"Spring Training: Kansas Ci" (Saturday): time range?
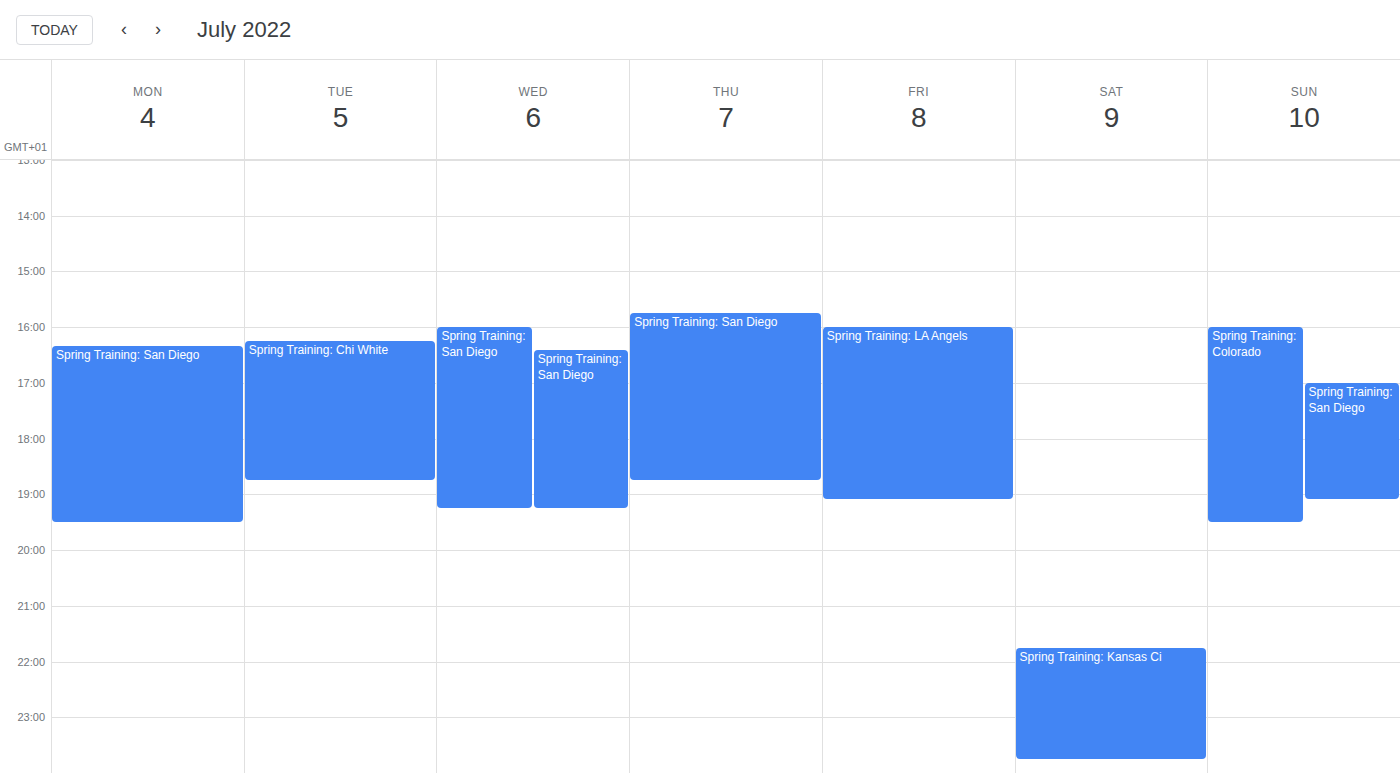
9:45 PM to 11:45 PM